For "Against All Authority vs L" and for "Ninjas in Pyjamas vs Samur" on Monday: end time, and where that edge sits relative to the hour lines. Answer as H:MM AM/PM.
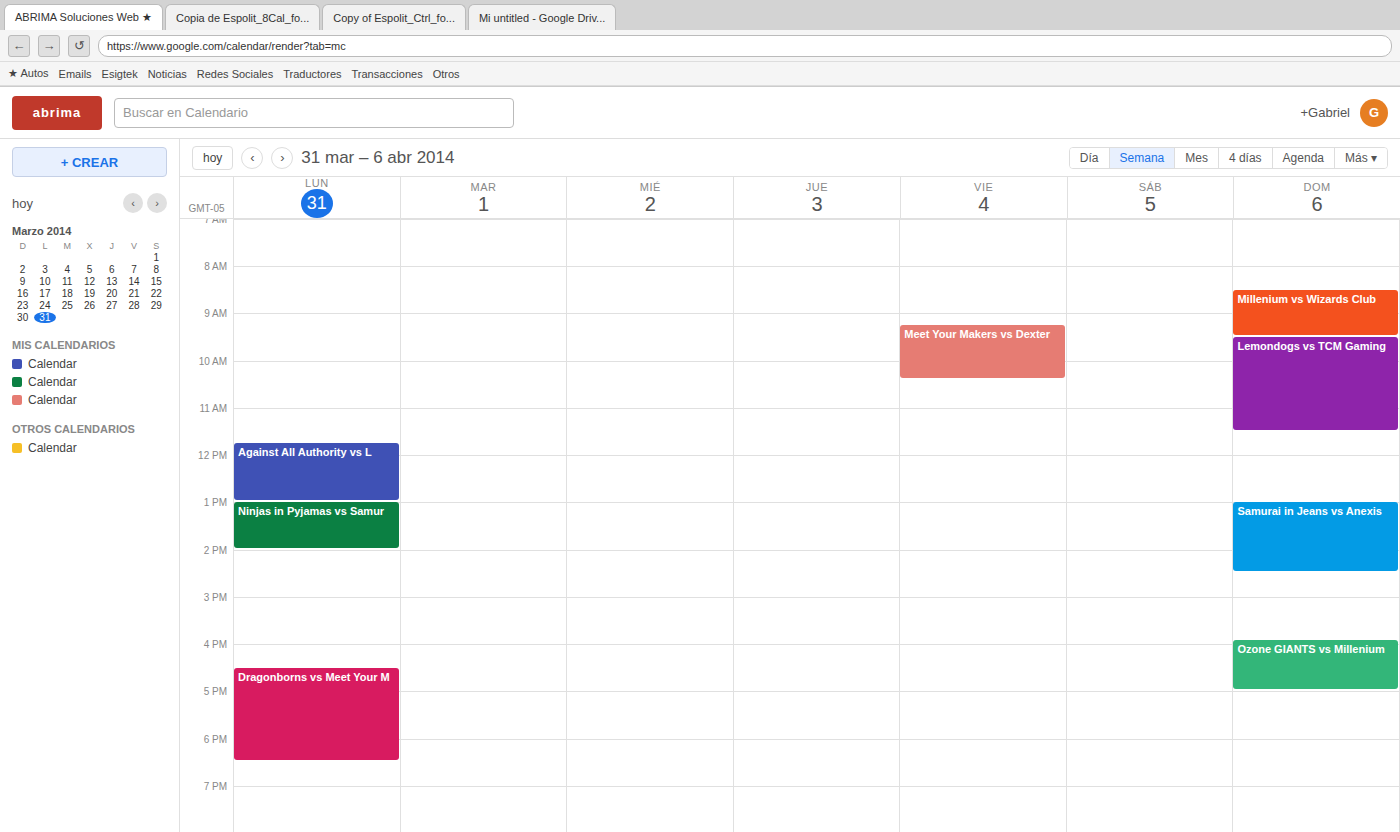
"Against All Authority vs L": 1:00 PM, exactly on the 1 PM line. "Ninjas in Pyjamas vs Samur": 2:00 PM, exactly on the 2 PM line.